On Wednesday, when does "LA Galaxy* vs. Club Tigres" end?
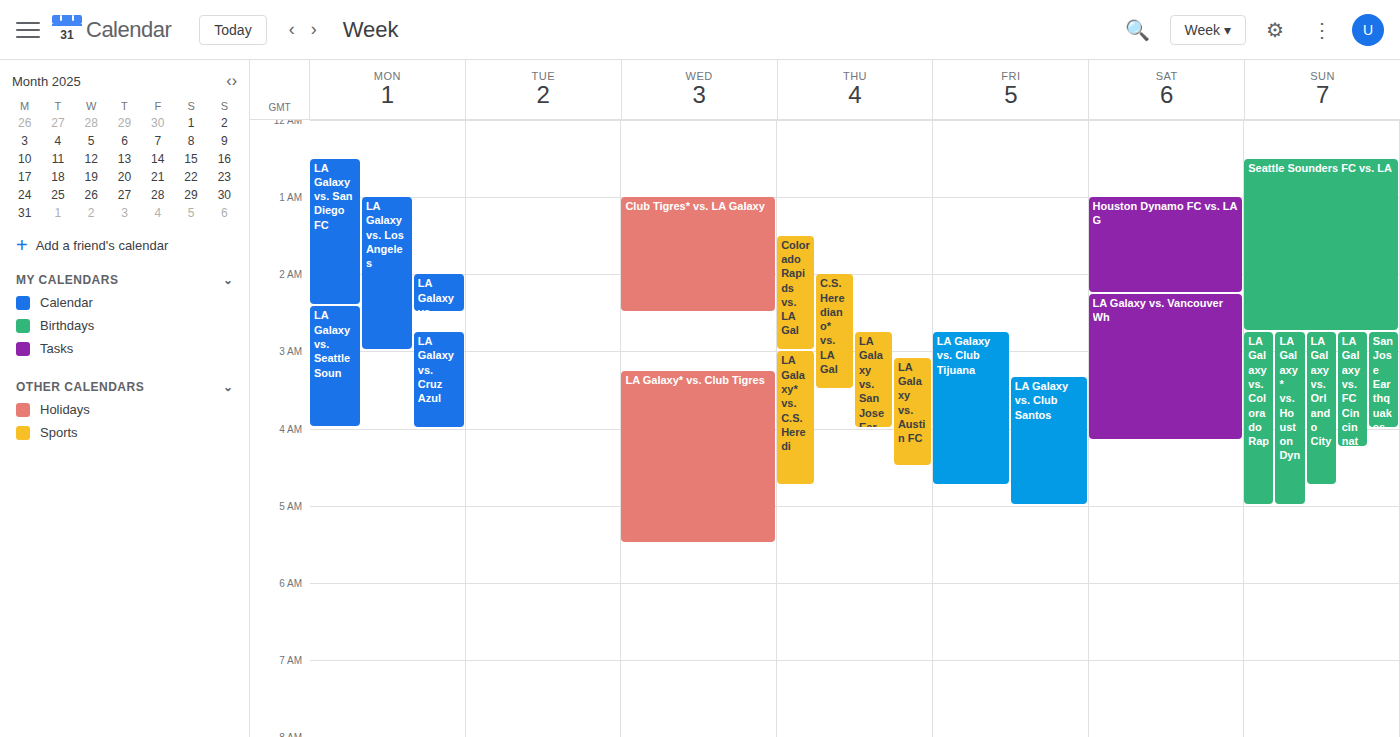
5:30 AM